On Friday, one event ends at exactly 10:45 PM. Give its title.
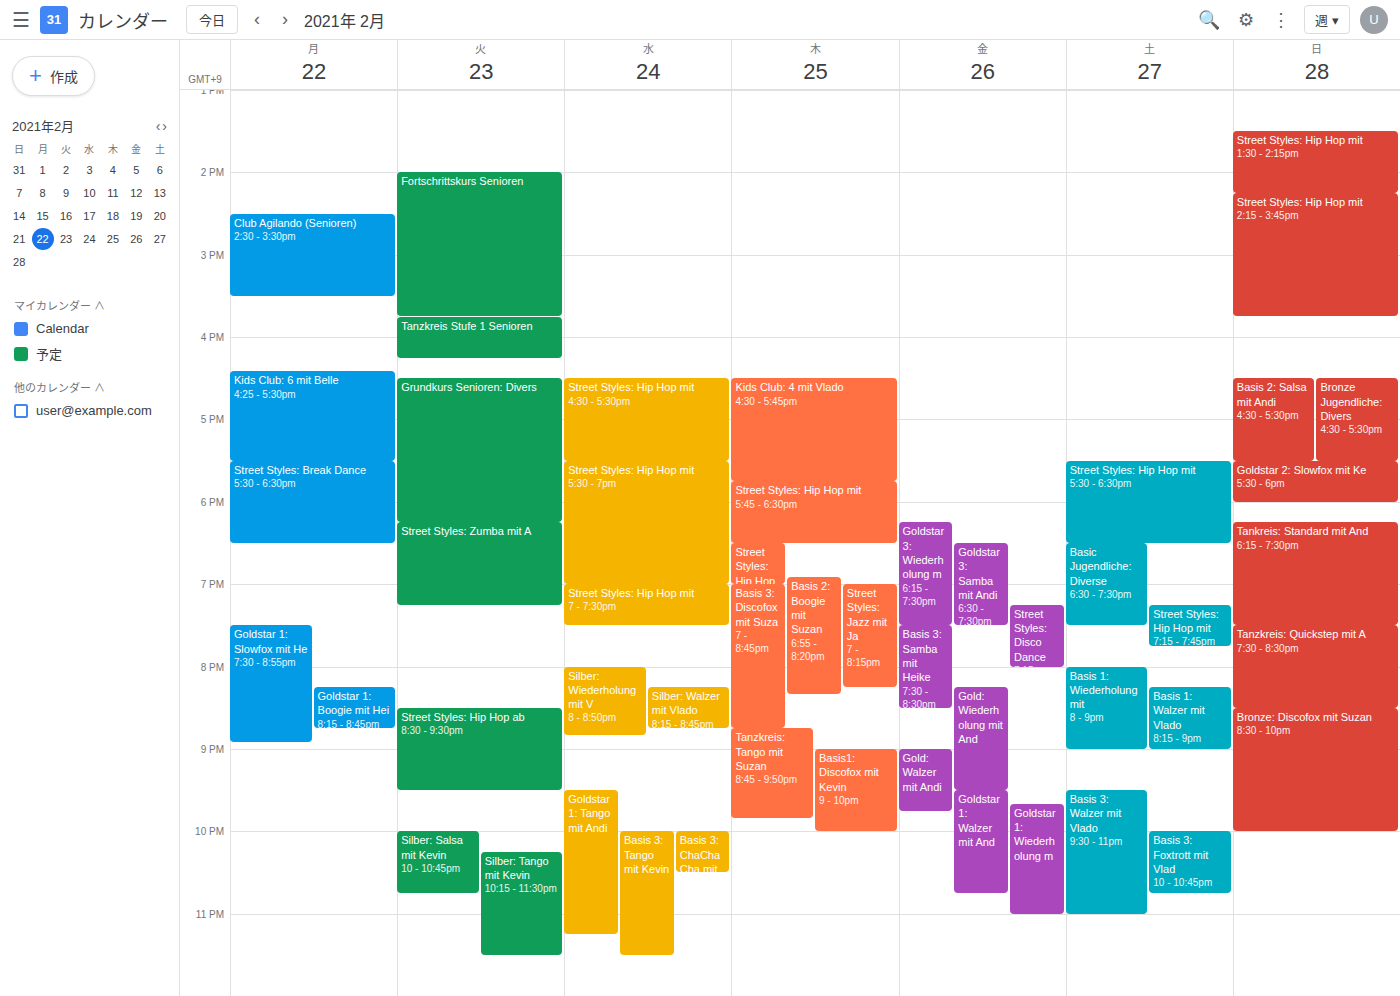
"Goldstar 1: Walzer mit And"